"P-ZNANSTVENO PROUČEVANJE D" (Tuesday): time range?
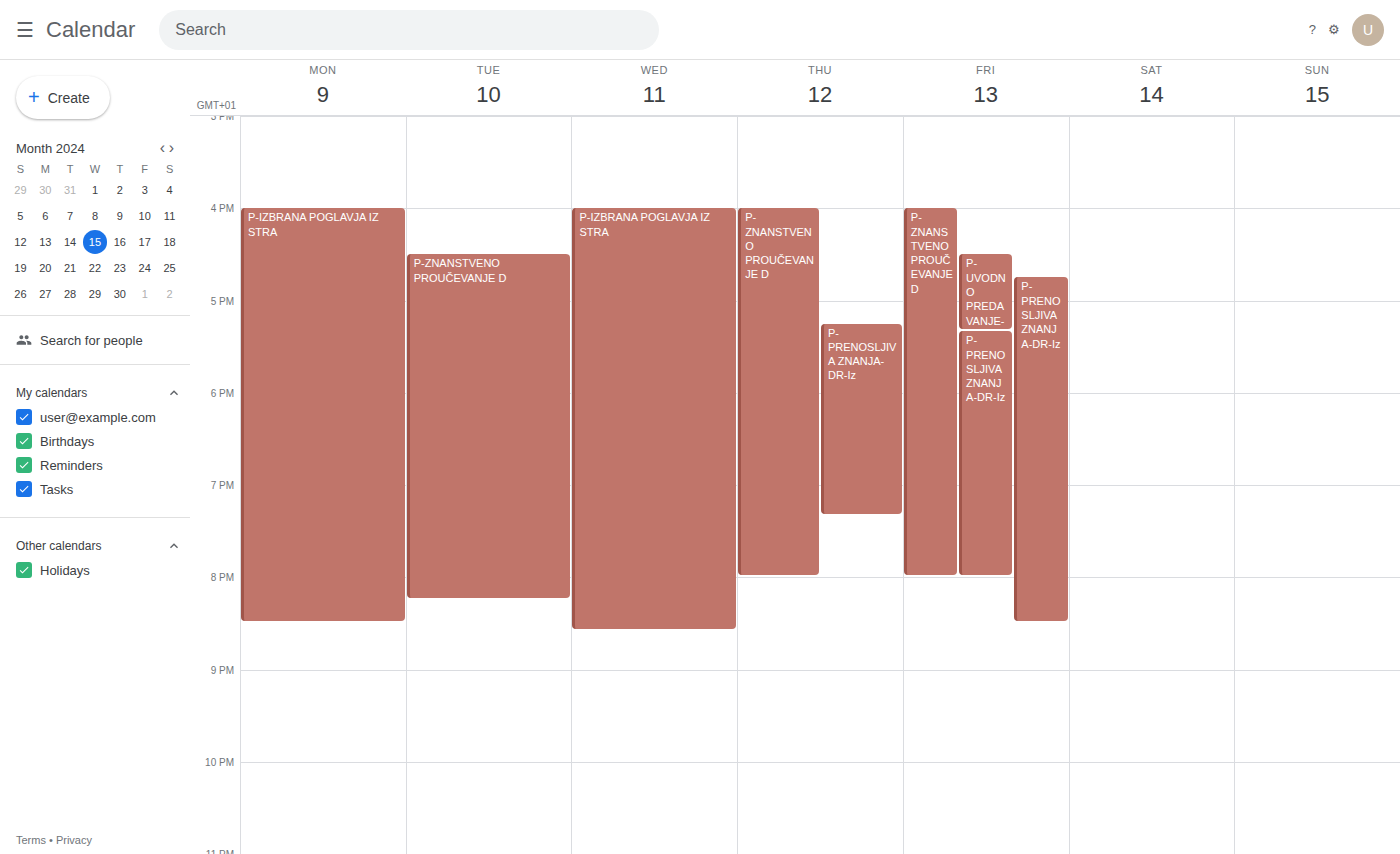
4:30 PM to 8:15 PM